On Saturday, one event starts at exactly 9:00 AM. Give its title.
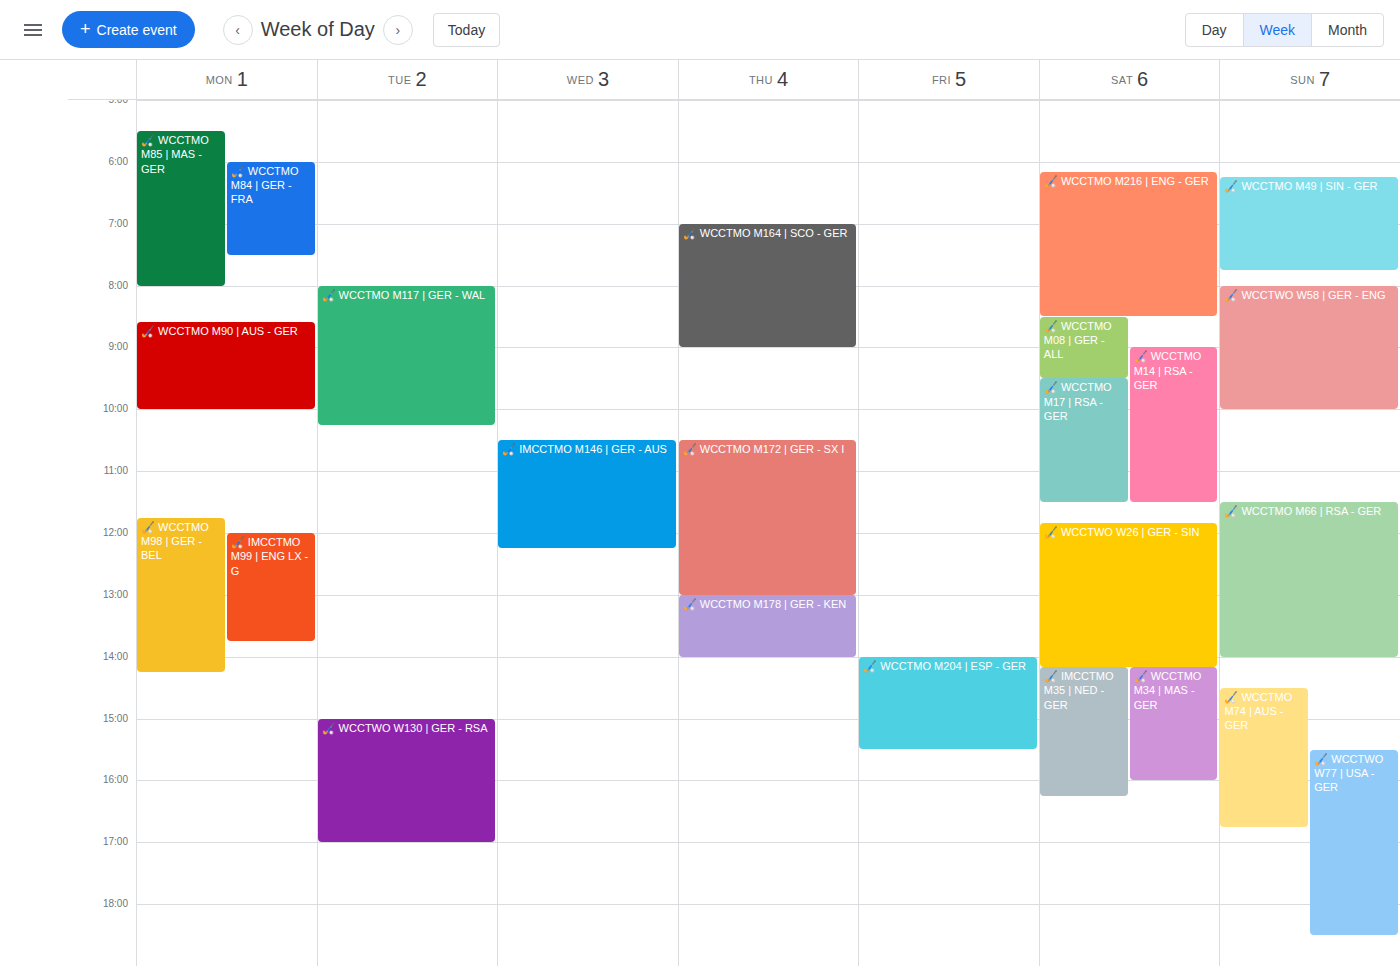
"🏑 WCCTMO M14 | RSA - GER"